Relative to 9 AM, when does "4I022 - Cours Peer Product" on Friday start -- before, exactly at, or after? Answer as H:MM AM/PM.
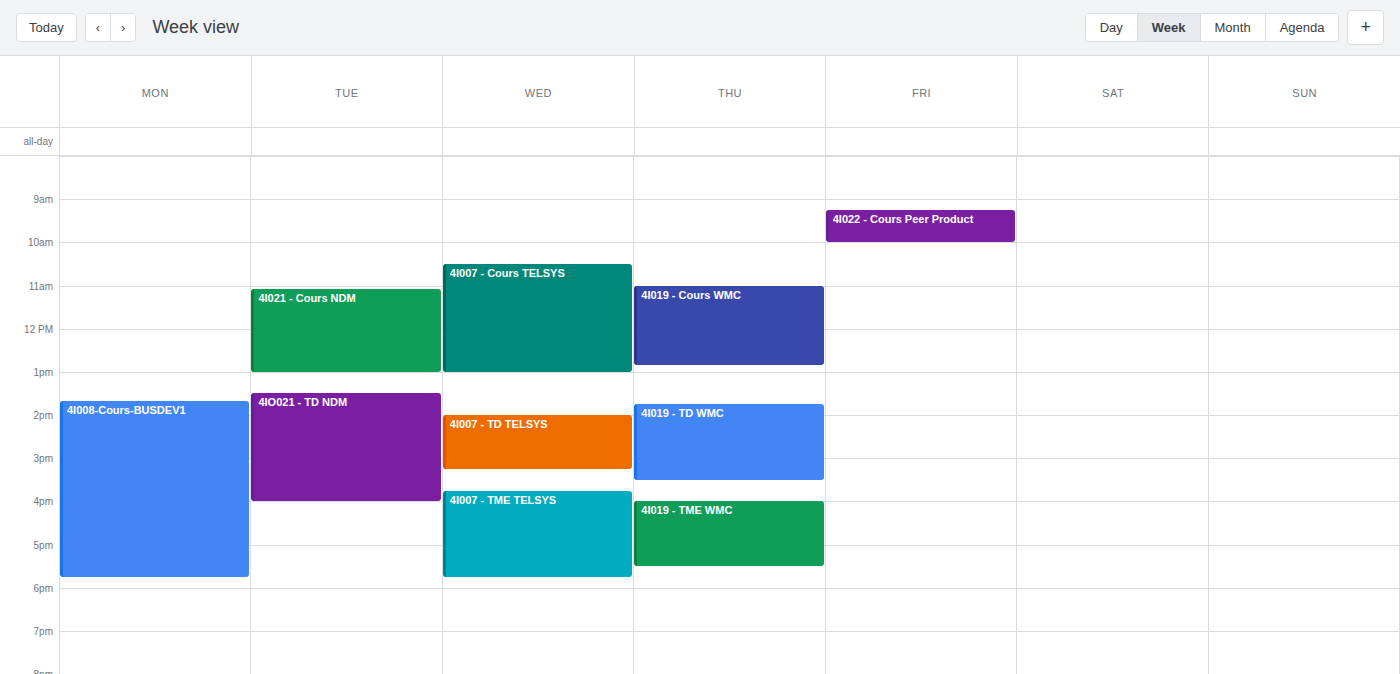
9:15 AM -- after 9 AM, 15 minutes below the 9 AM line.